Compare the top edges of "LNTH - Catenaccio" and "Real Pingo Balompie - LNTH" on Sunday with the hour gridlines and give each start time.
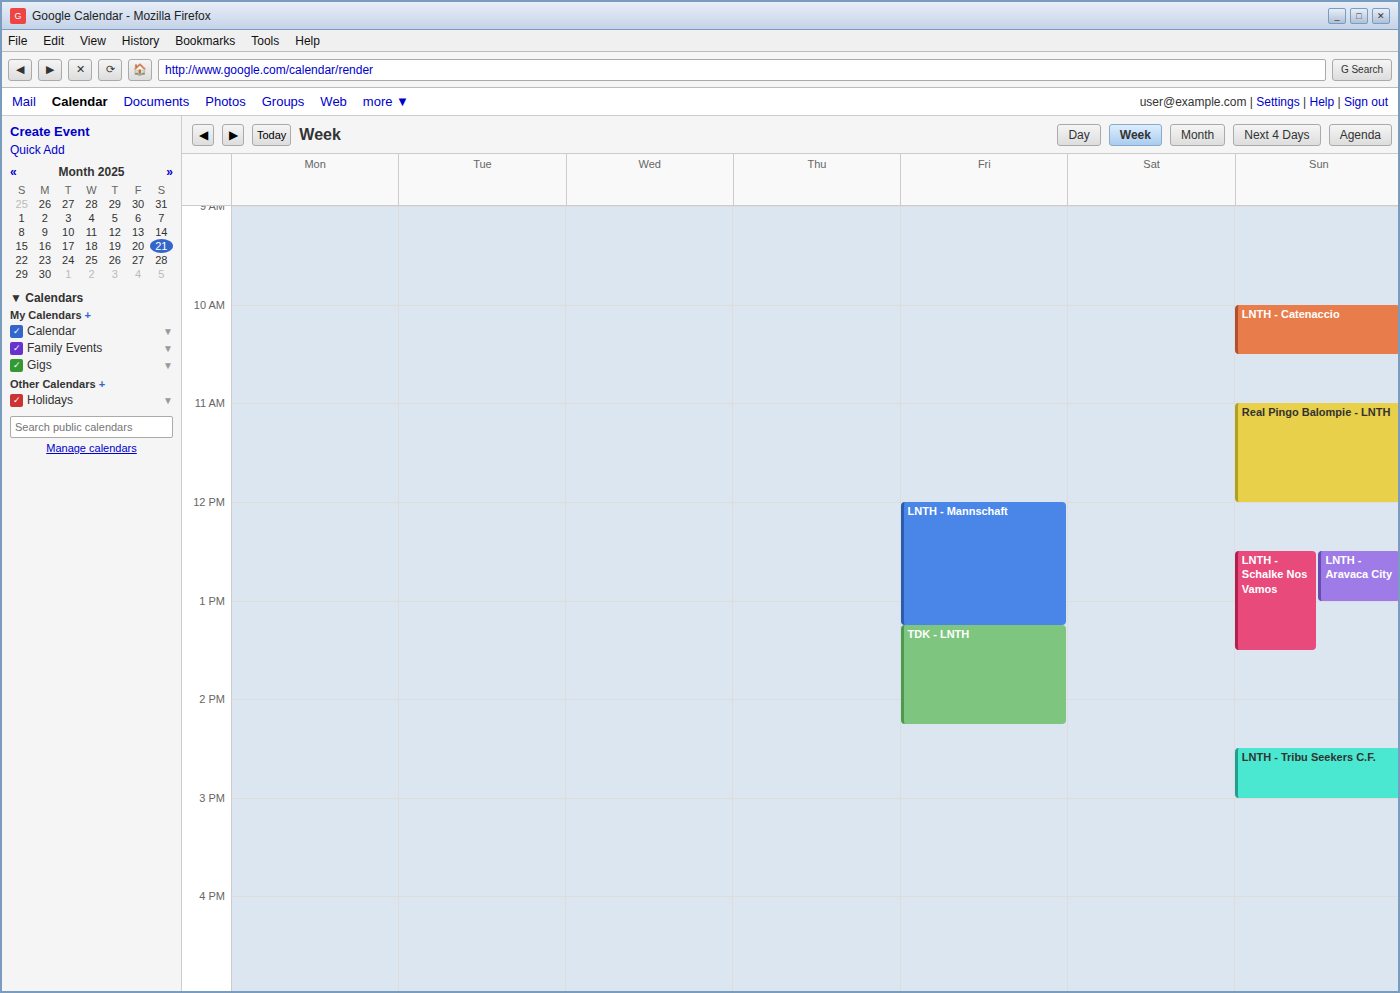
"LNTH - Catenaccio": 10:00 AM, exactly on the 10 AM line. "Real Pingo Balompie - LNTH": 11:00 AM, exactly on the 11 AM line.